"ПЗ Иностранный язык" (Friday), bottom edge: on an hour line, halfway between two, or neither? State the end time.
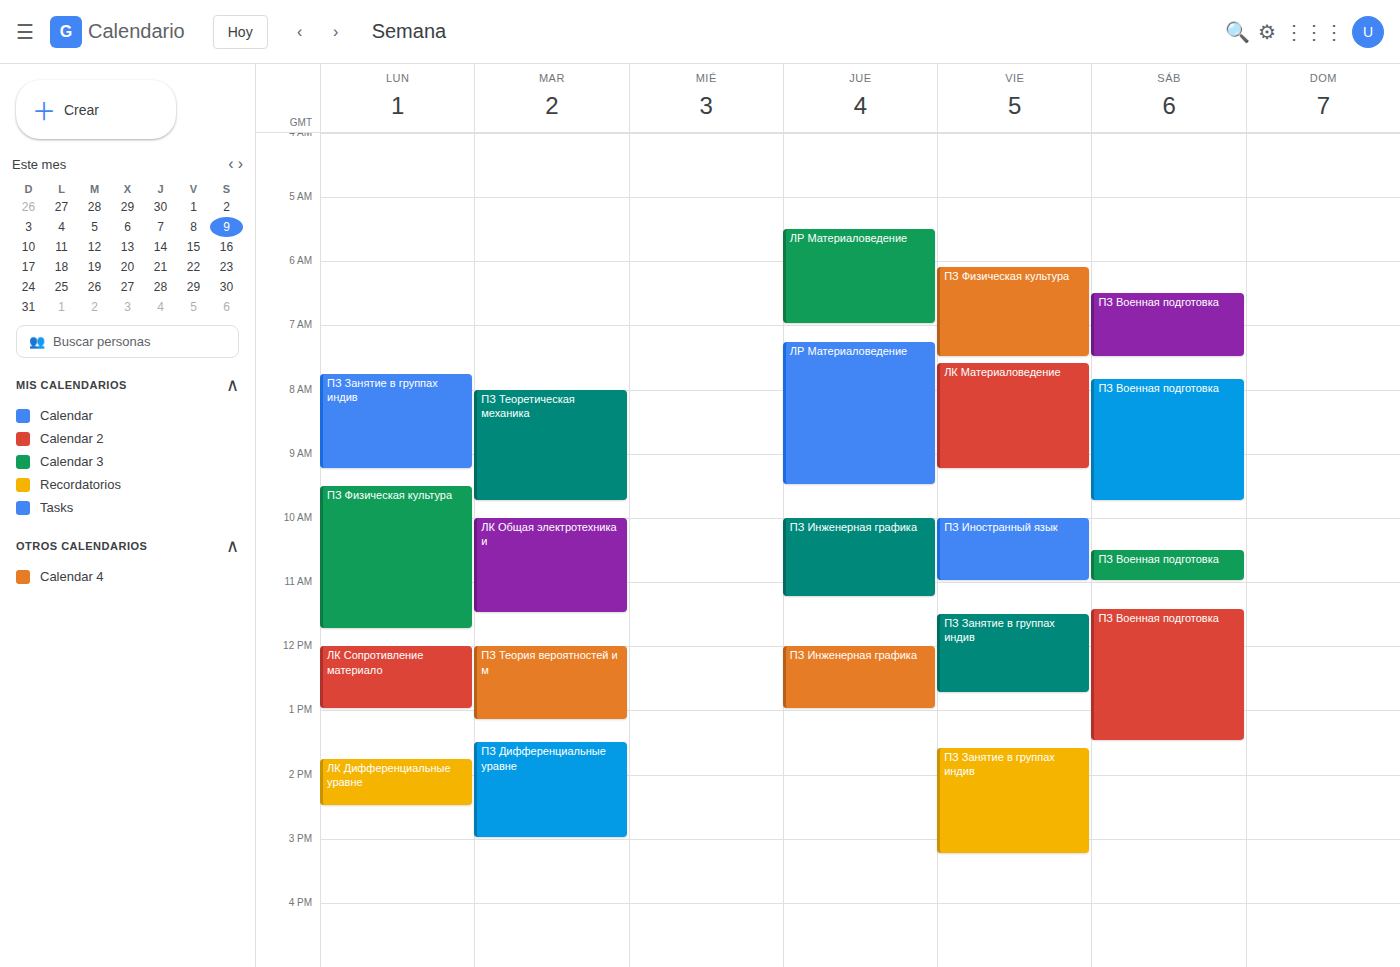
11:00 AM -- exactly on the 11 AM line.